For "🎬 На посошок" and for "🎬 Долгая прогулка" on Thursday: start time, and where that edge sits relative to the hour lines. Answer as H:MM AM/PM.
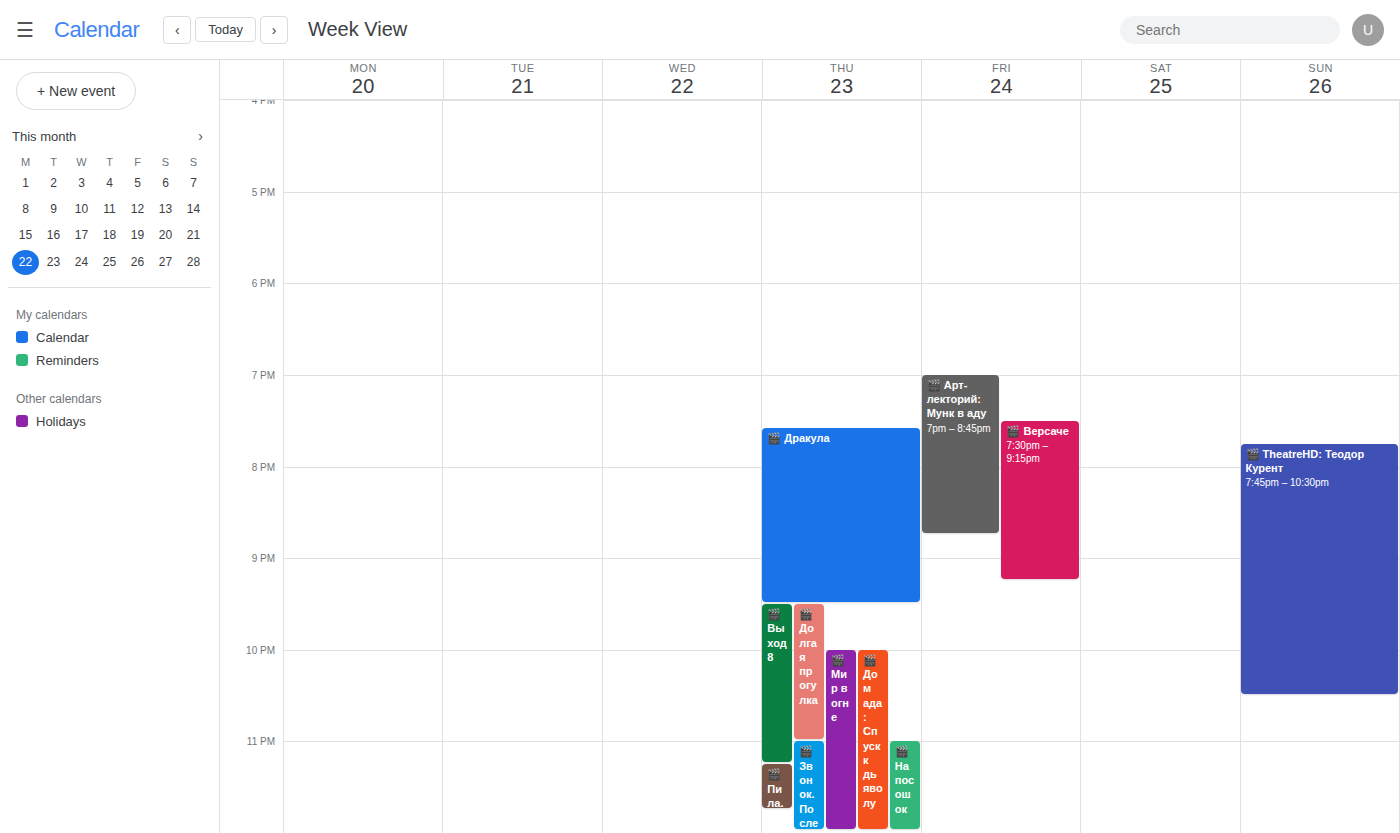
"🎬 На посошок": 11:00 PM, exactly on the 11 PM line. "🎬 Долгая прогулка": 9:30 PM, halfway between the 9 PM and 10 PM lines.